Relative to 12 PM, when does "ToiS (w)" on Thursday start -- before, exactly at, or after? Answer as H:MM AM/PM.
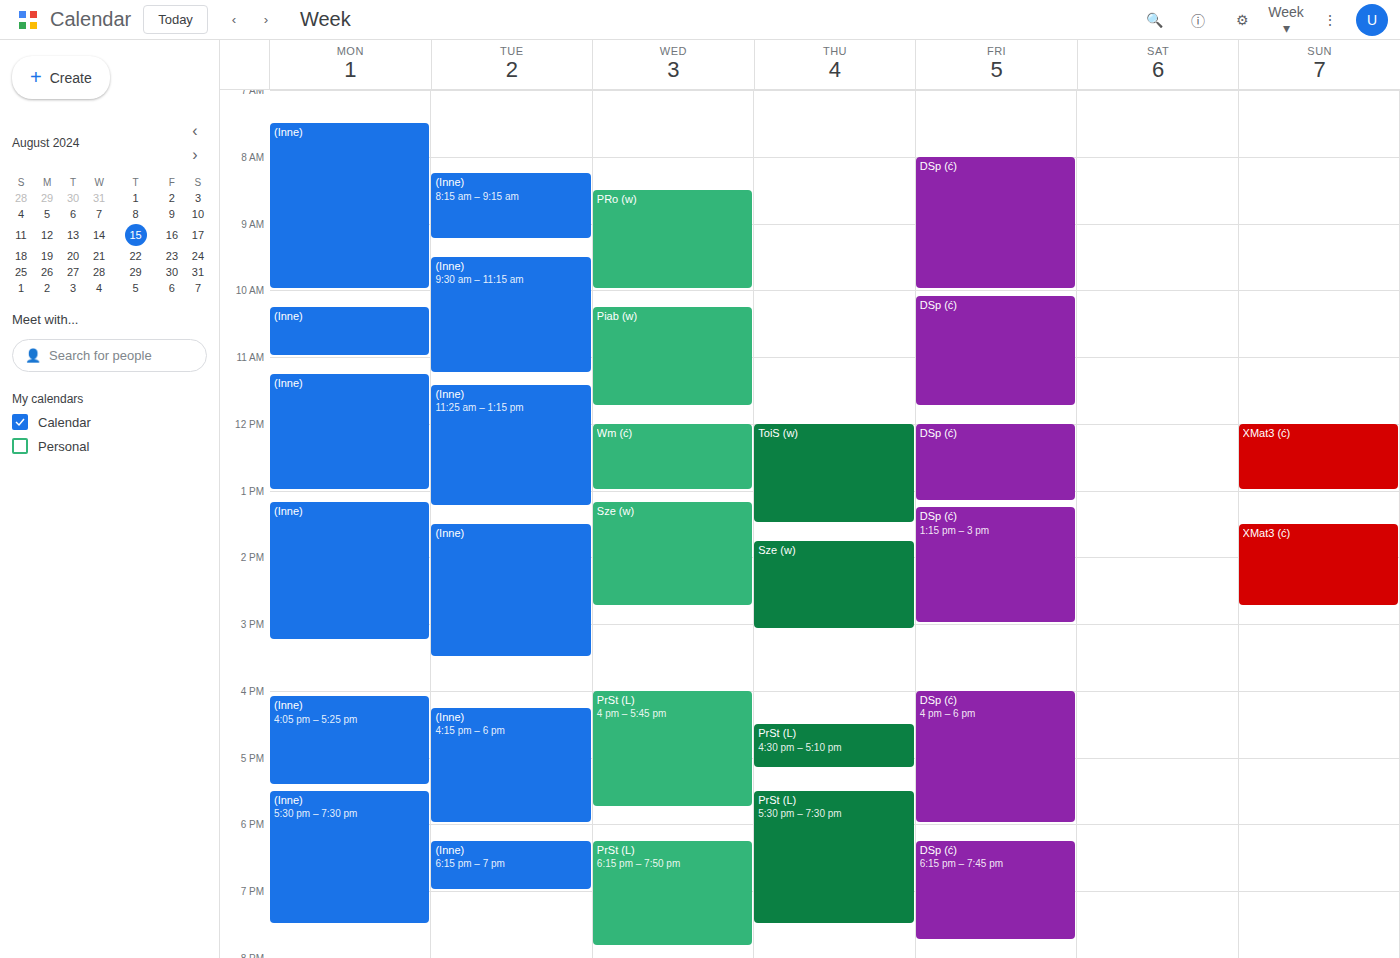
12:00 PM -- exactly at 12 PM, on the 12 PM line.